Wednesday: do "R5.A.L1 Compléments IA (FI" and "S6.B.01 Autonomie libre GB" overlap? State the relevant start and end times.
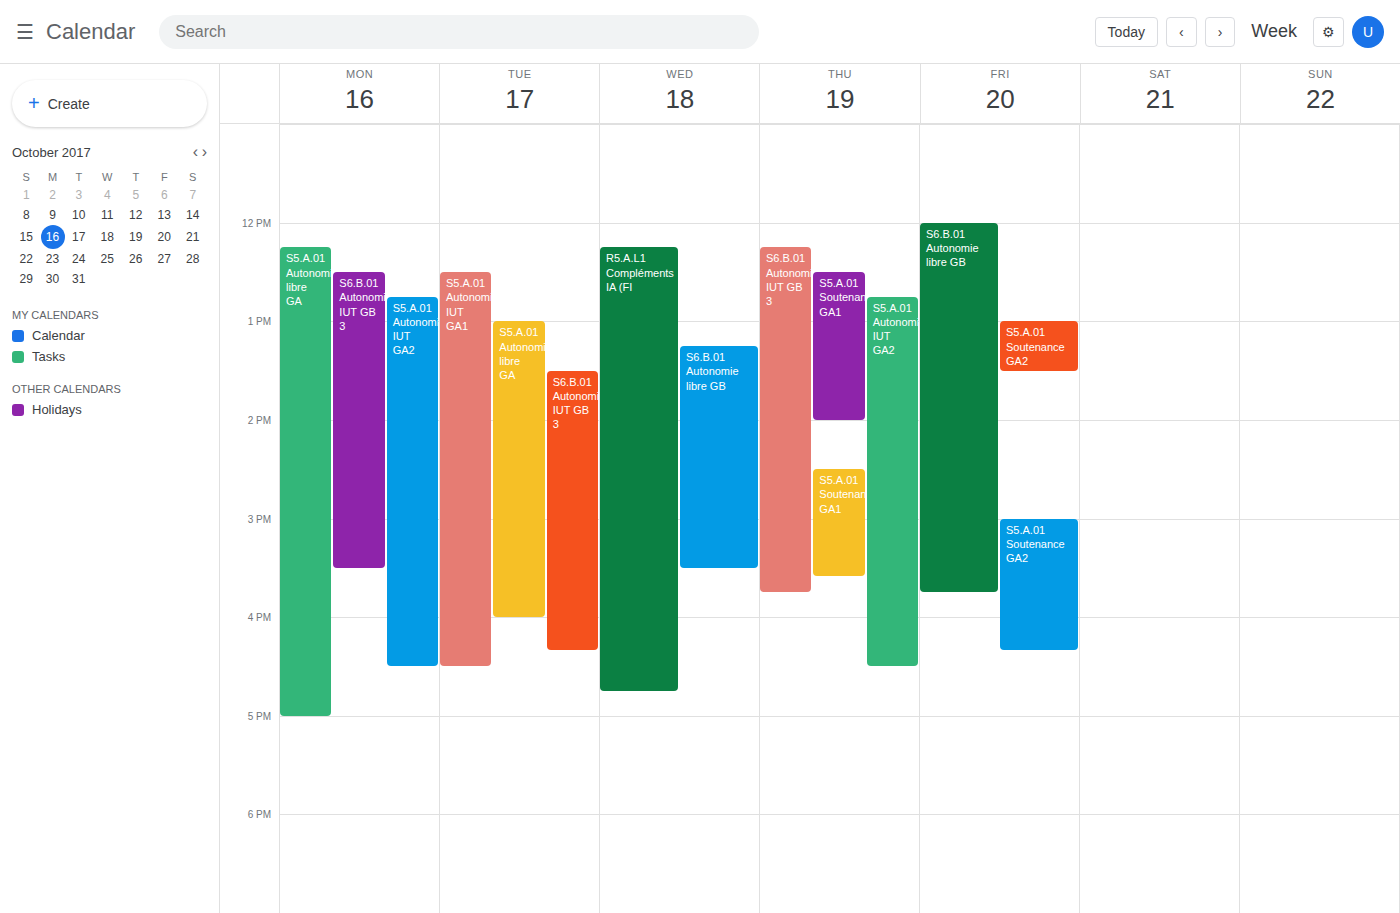
"S6.B.01 Autonomie libre GB" runs 1:15 PM to 3:30 PM, inside "R5.A.L1 Compléments IA (FI" -- they overlap.